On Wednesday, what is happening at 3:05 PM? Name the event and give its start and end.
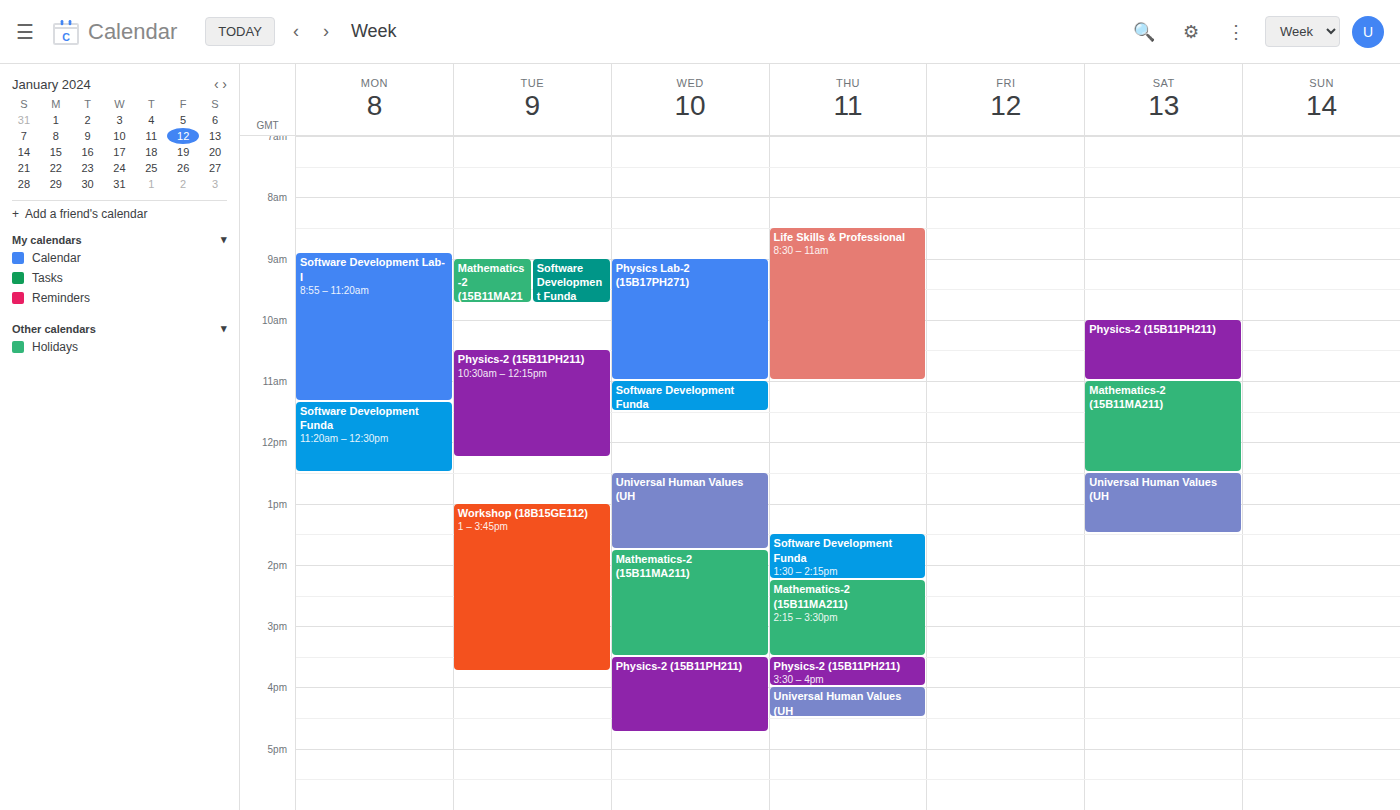
"Mathematics-2 (15B11MA211)", 1:45 PM to 3:30 PM